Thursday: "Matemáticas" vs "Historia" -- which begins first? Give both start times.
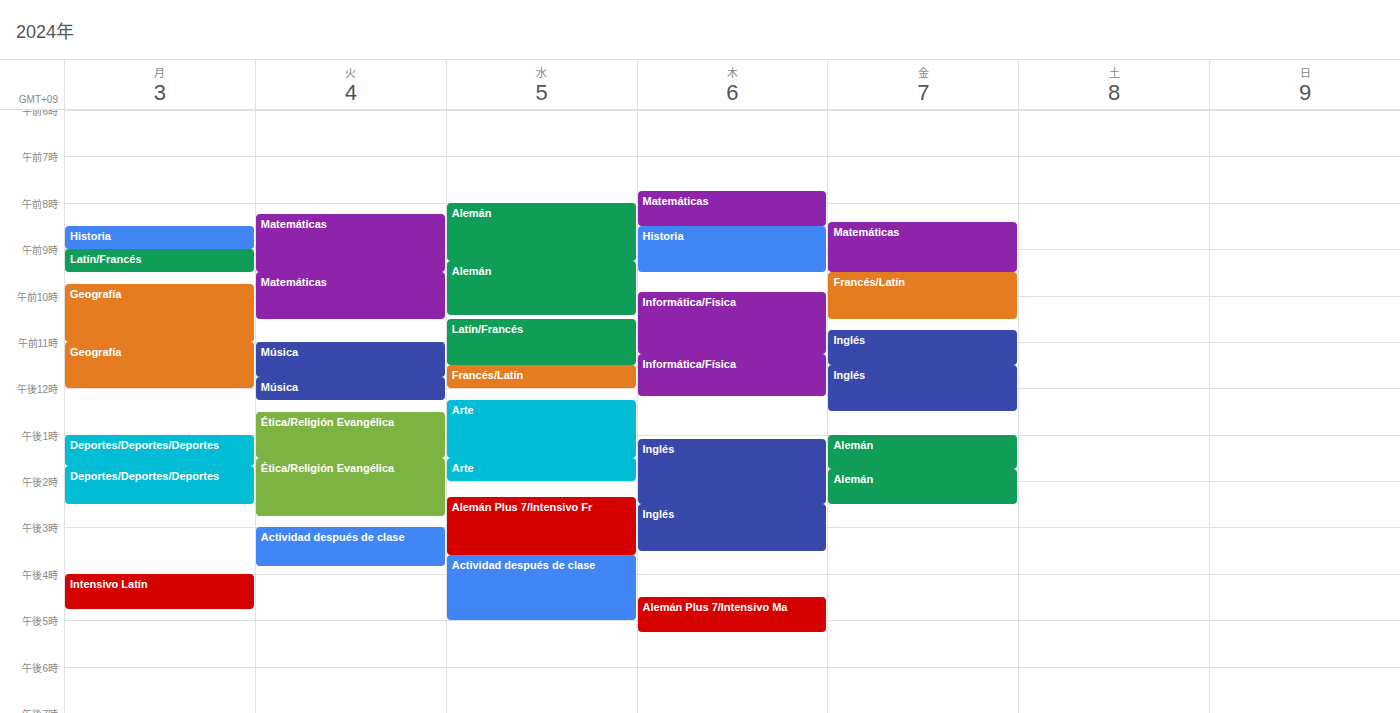
"Matemáticas" 7:45 AM; "Historia" 8:30 AM.